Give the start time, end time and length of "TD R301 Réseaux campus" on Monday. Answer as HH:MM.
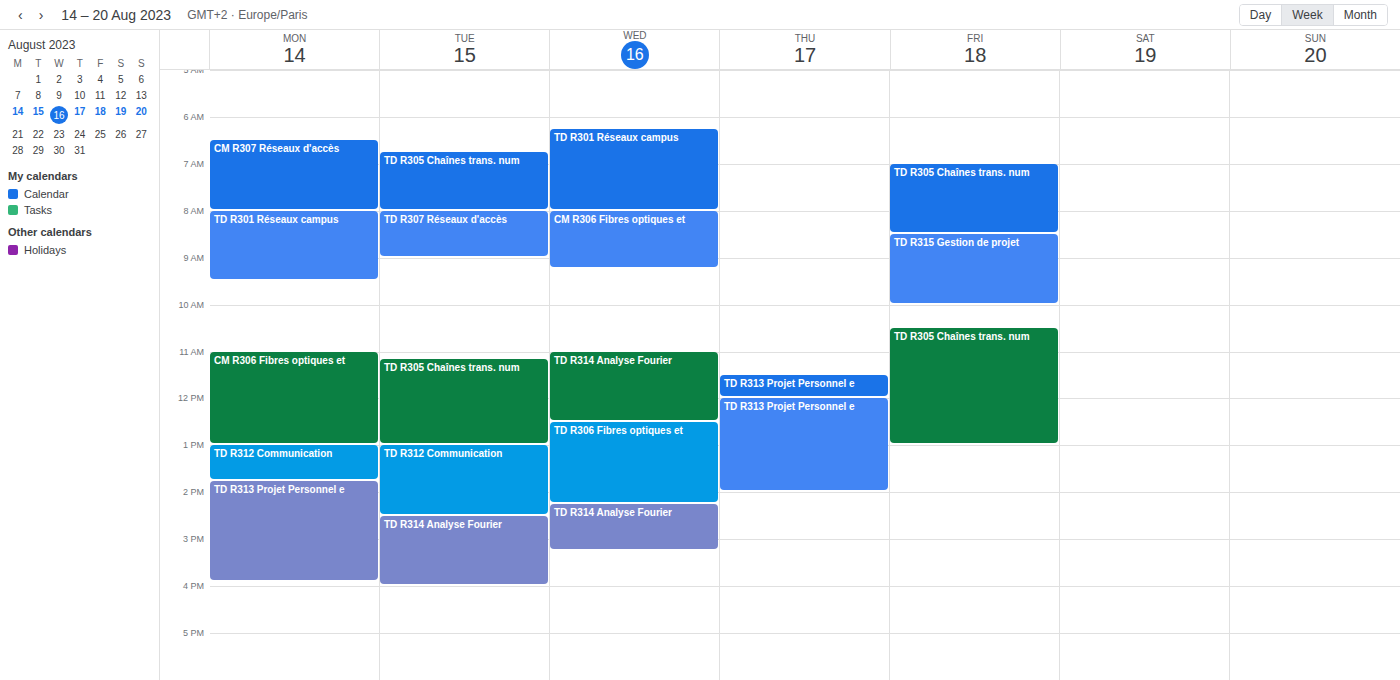
08:00 to 09:30, 1 hour 30 minutes